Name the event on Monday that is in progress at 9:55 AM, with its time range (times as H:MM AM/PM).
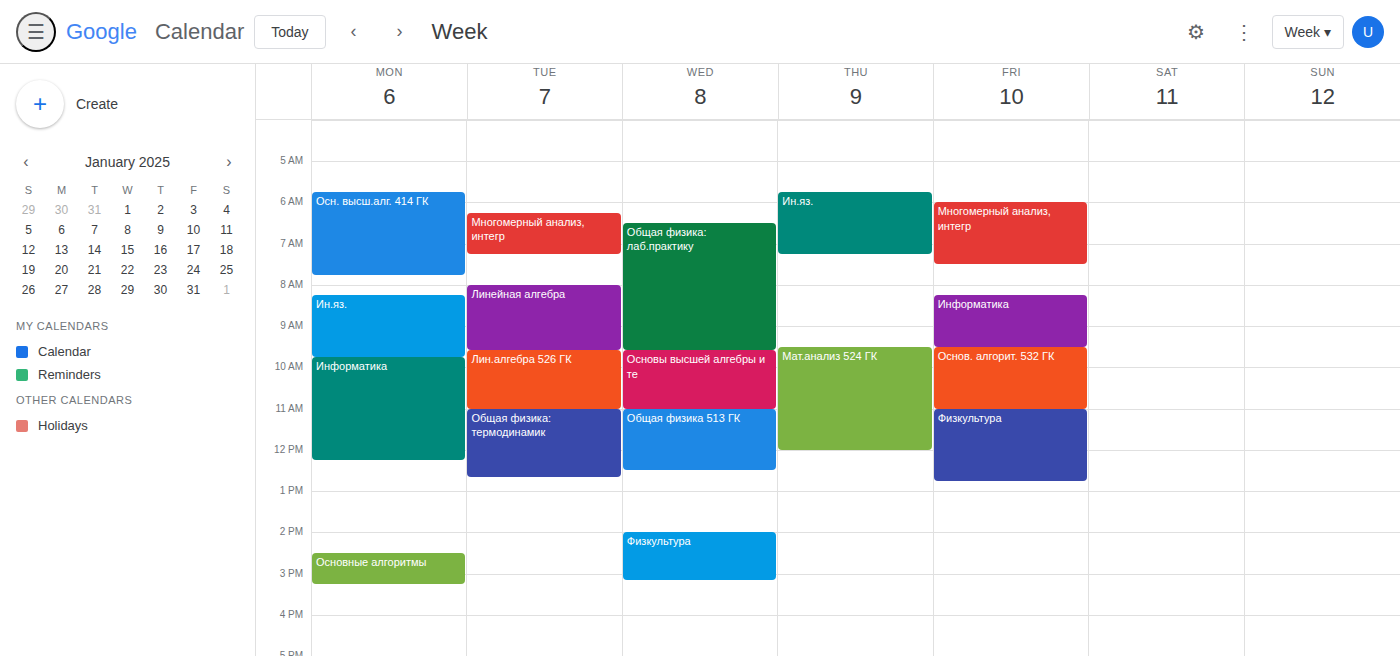
"Информатика", 9:45 AM to 12:15 PM